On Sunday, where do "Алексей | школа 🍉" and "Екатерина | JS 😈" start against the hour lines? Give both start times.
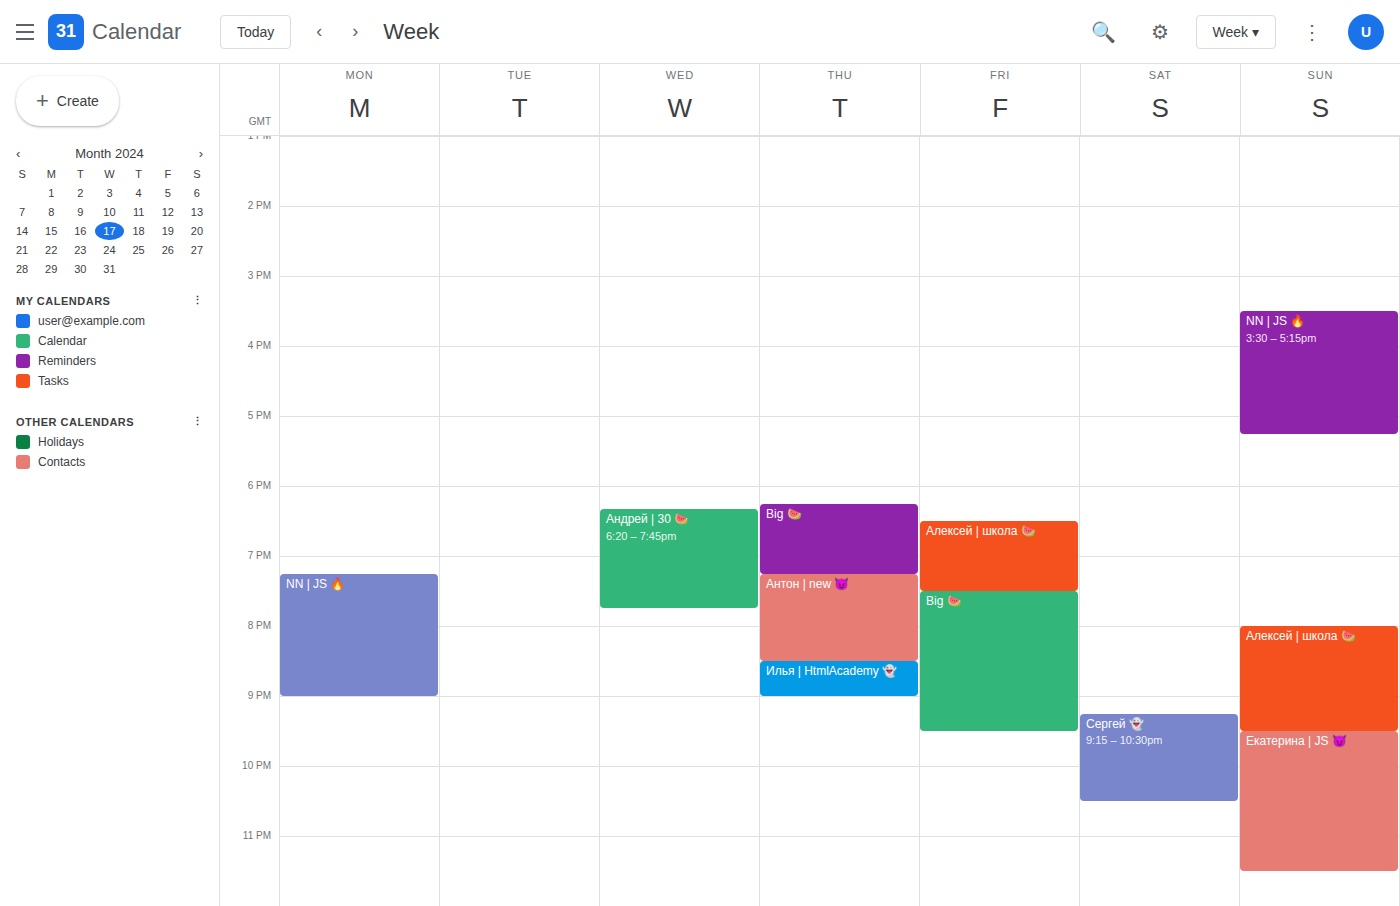
"Алексей | школа 🍉": 8:00 PM, exactly on the 8 PM line. "Екатерина | JS 😈": 9:30 PM, halfway between the 9 PM and 10 PM lines.